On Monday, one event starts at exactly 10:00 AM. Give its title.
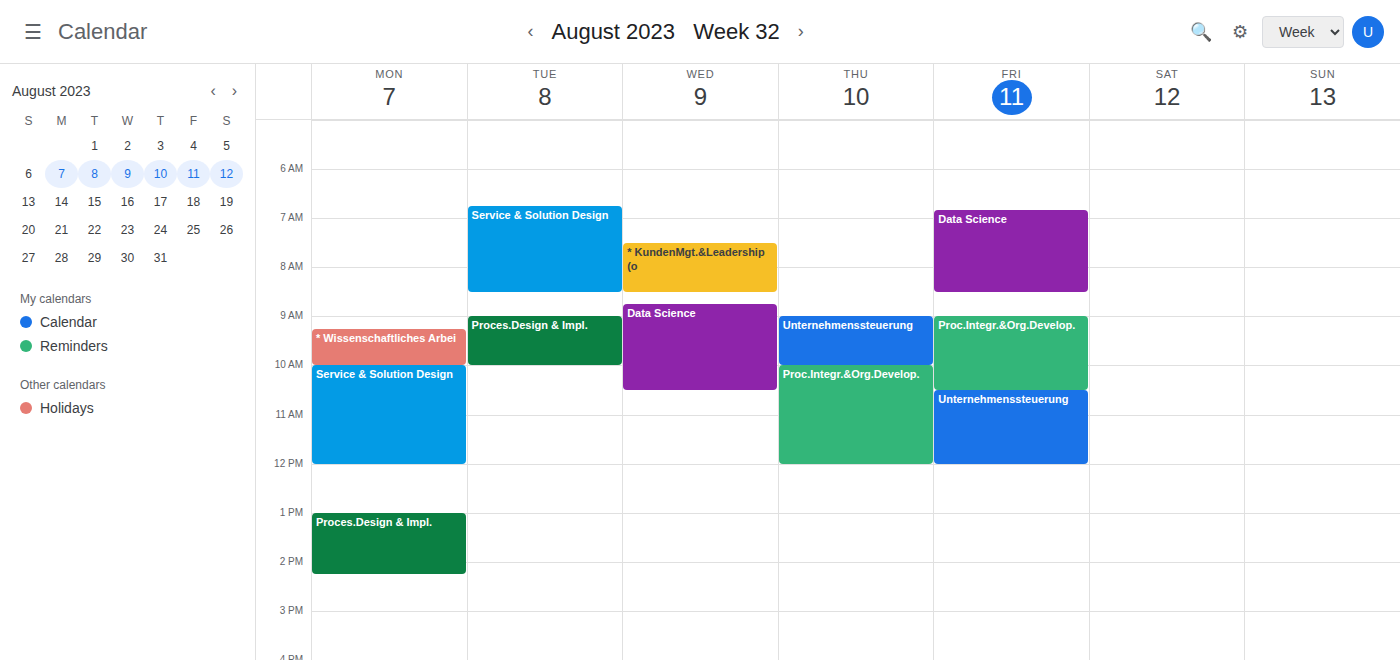
"Service & Solution Design"